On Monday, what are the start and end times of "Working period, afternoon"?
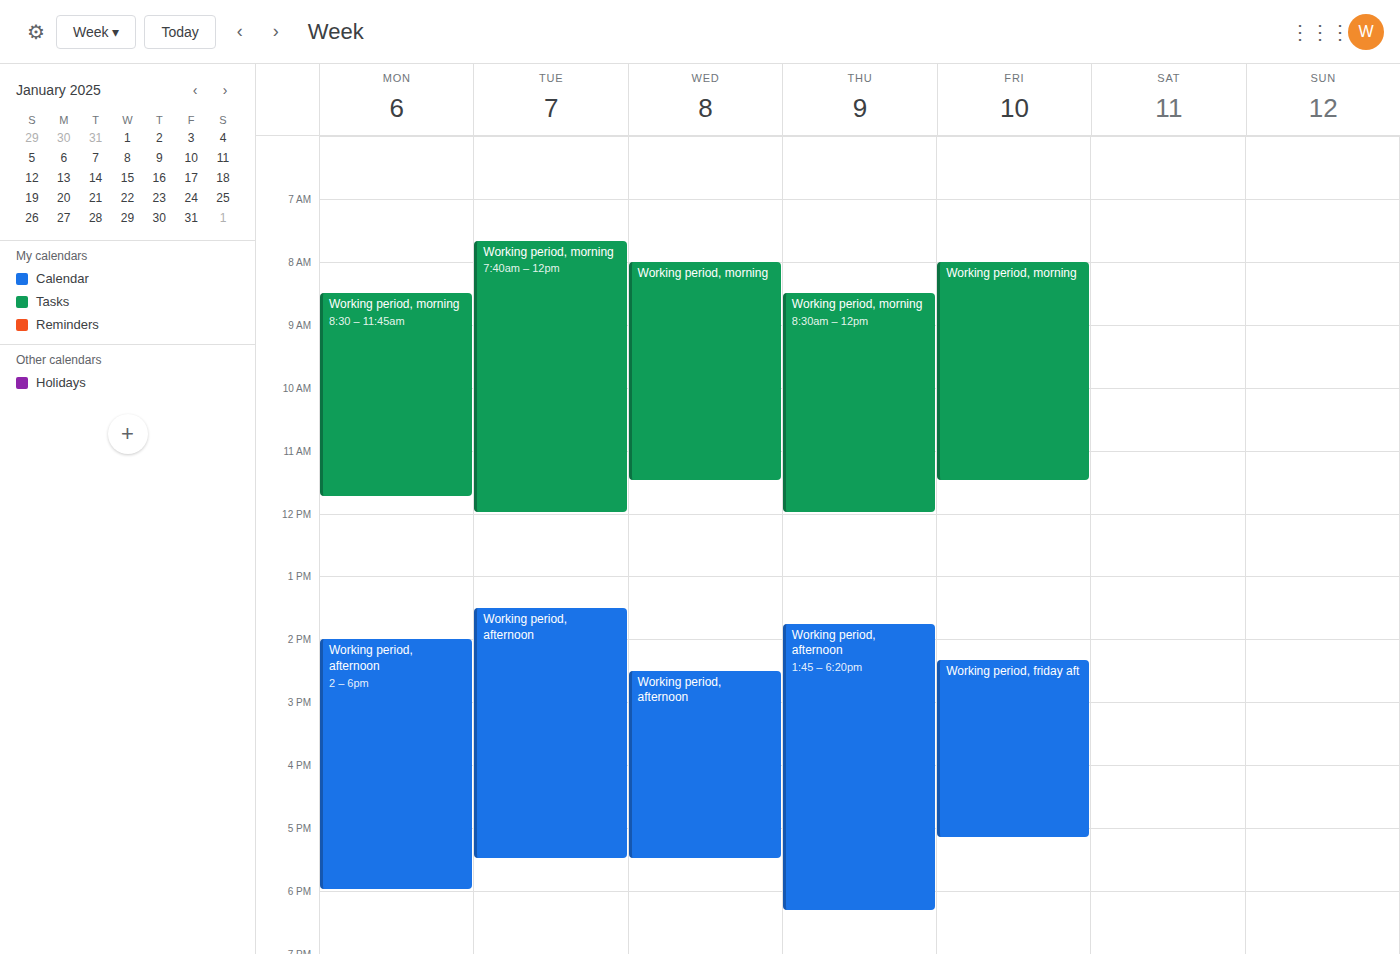
2:00 PM to 6:00 PM